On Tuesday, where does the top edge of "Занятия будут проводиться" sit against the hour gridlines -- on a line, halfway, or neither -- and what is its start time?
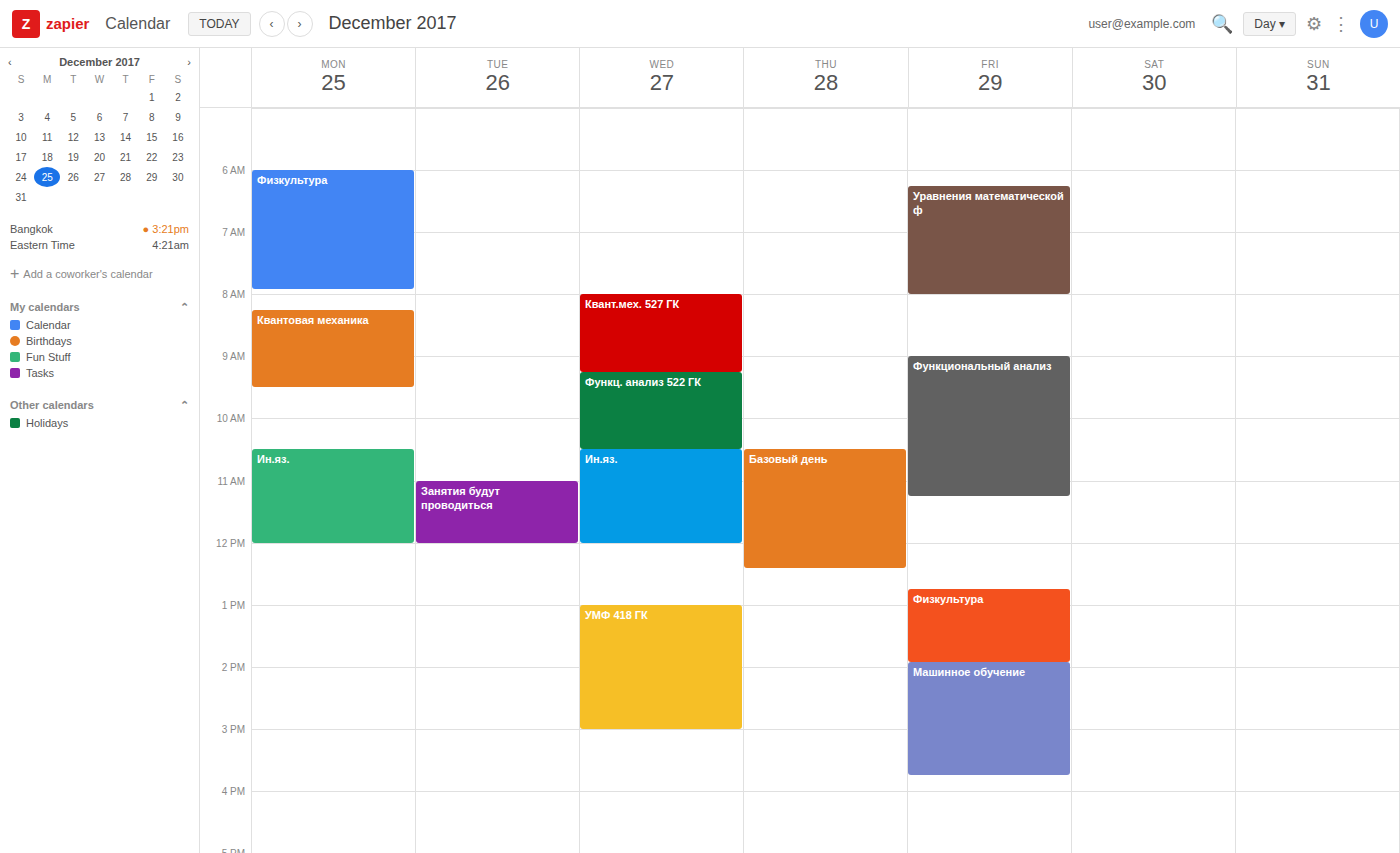
11:00 -- exactly on the 11:00 line.